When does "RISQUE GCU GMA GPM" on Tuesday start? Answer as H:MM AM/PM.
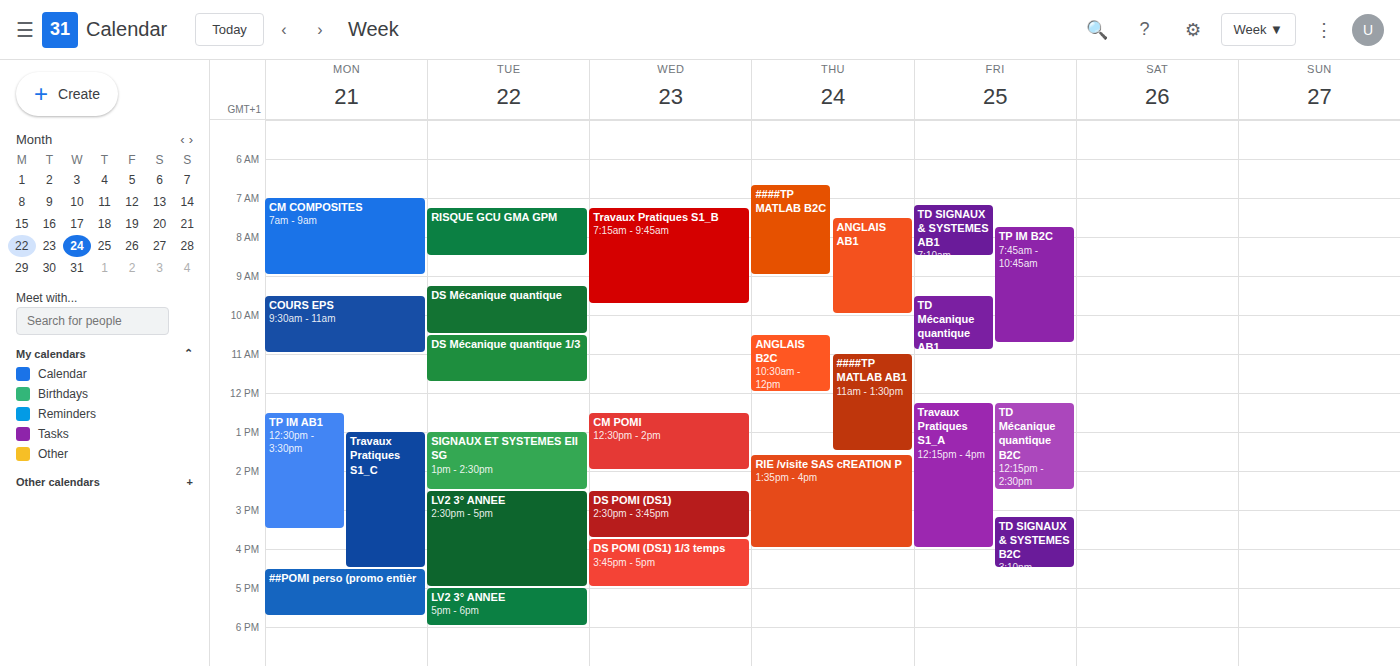
7:15 AM